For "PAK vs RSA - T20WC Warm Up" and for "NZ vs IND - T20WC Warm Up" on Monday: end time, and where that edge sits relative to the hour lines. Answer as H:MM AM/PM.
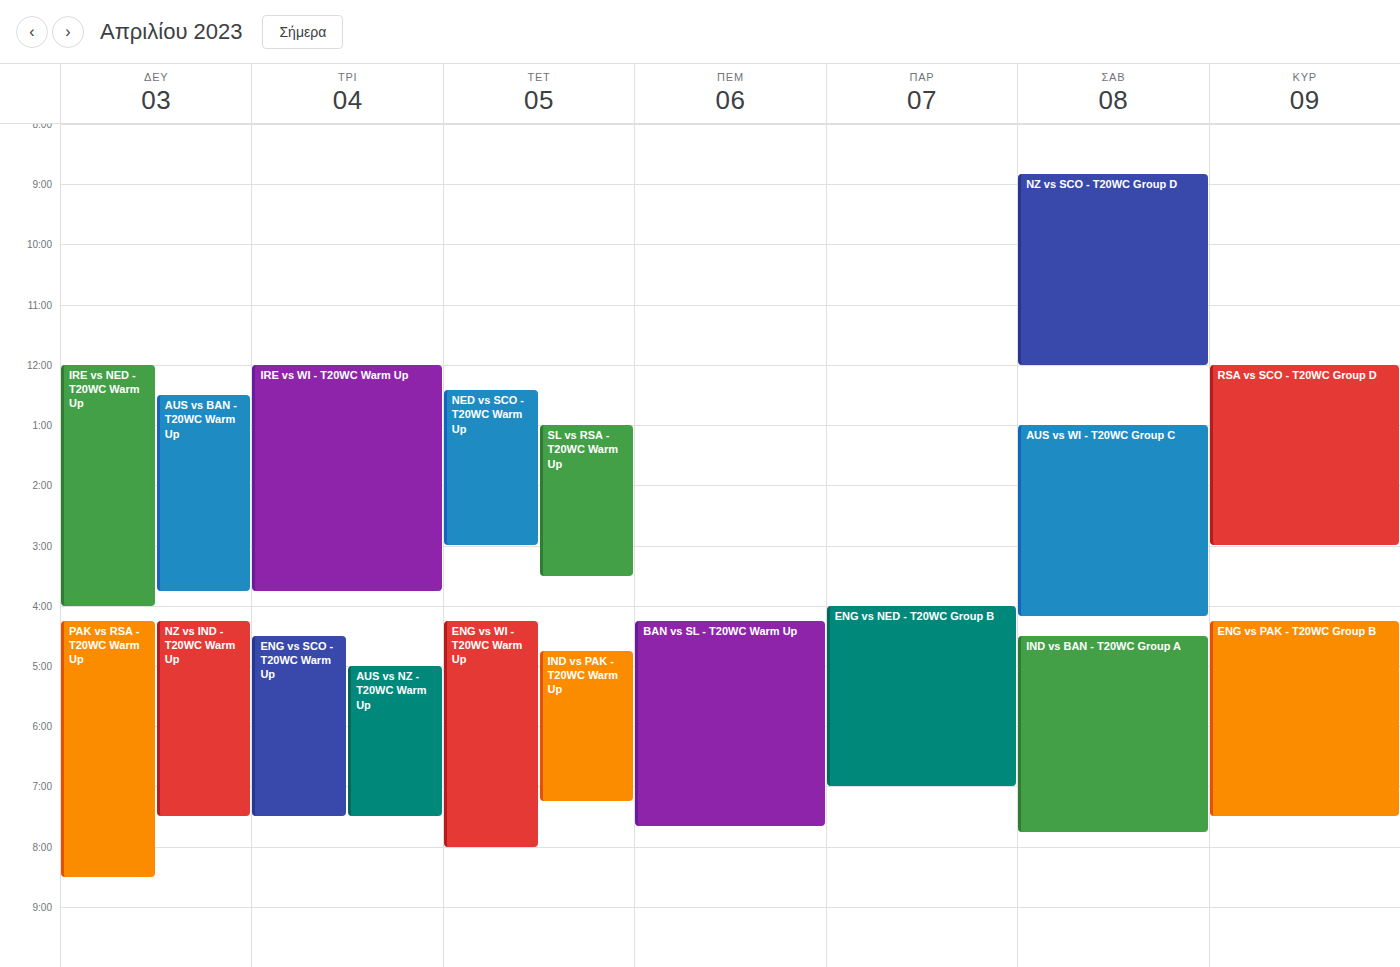
"PAK vs RSA - T20WC Warm Up": 8:30 PM, halfway between the 8 PM and 9 PM lines. "NZ vs IND - T20WC Warm Up": 7:30 PM, halfway between the 7 PM and 8 PM lines.